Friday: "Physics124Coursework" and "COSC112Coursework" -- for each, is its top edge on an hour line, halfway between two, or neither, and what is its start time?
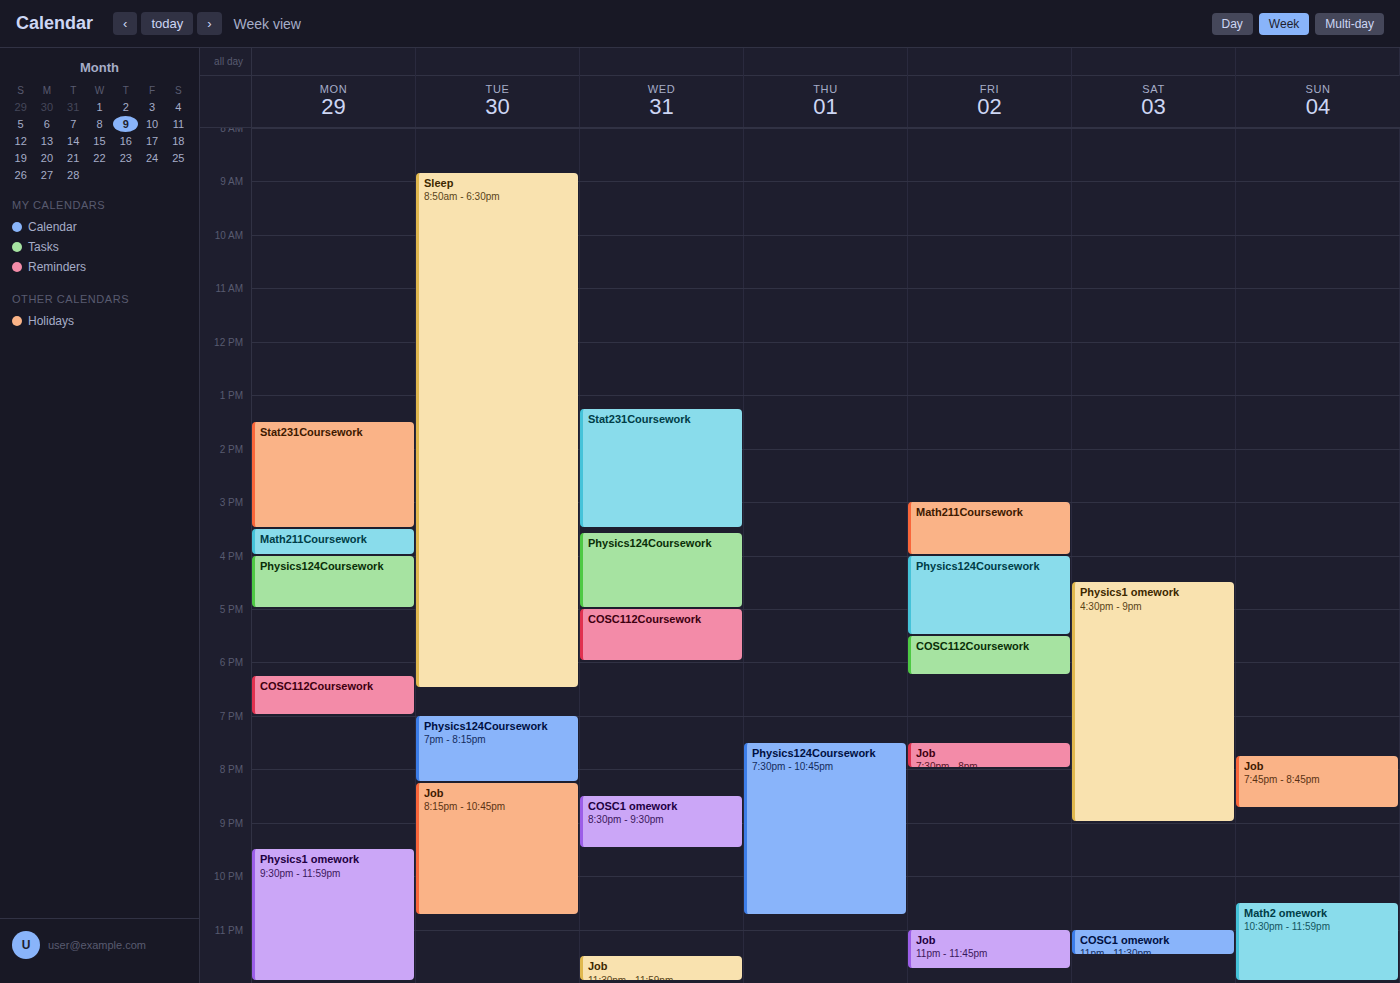
"Physics124Coursework": 16:00, exactly on the 16:00 line. "COSC112Coursework": 17:30, halfway between the 17:00 and 18:00 lines.